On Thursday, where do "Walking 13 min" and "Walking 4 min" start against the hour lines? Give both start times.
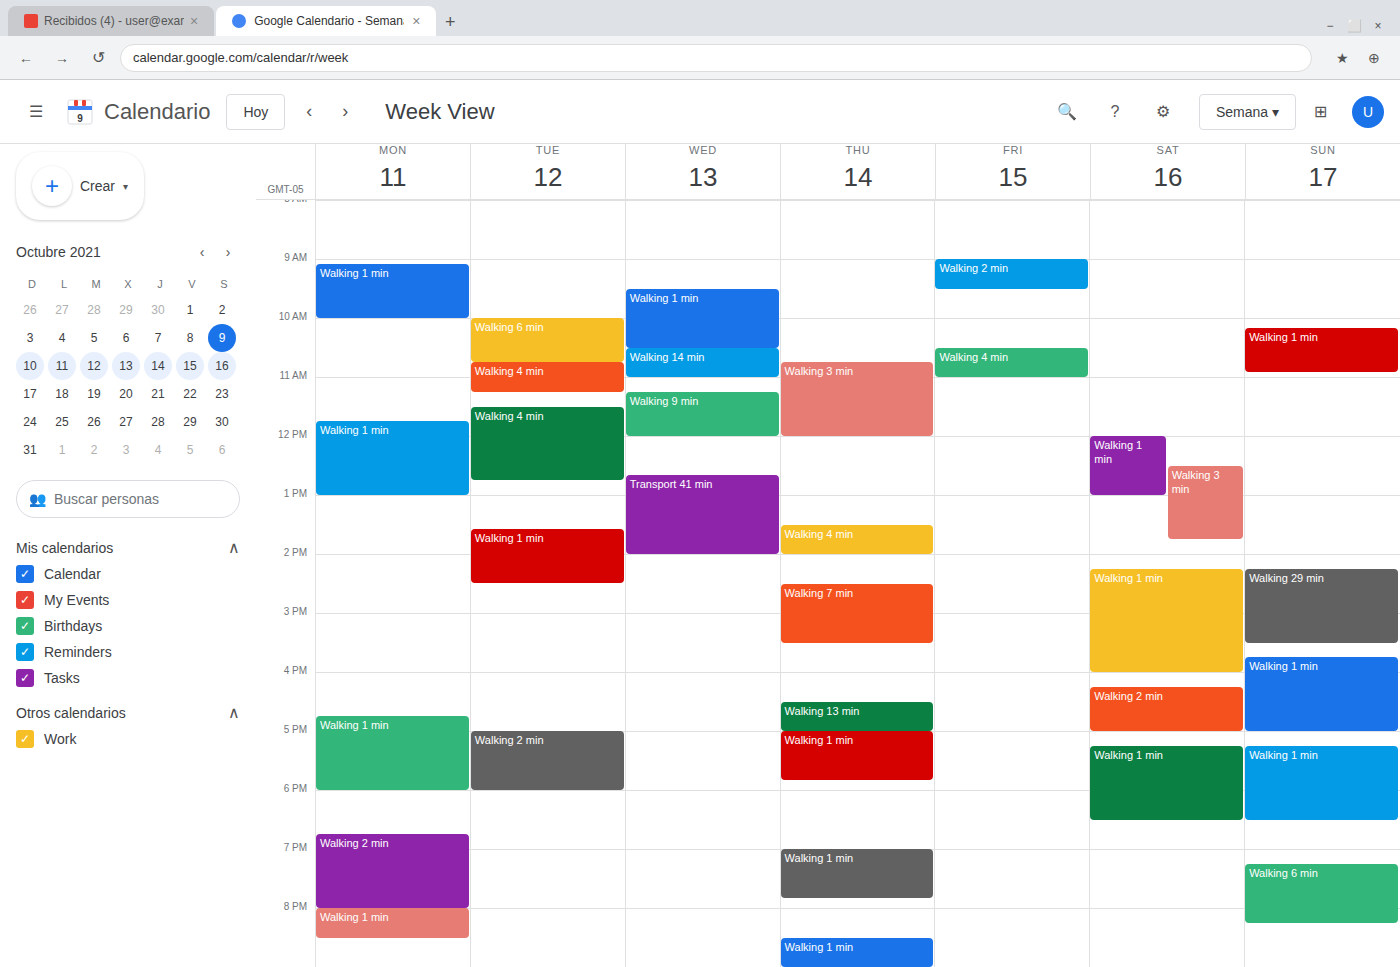
"Walking 13 min": 4:30 PM, halfway between the 4 PM and 5 PM lines. "Walking 4 min": 1:30 PM, halfway between the 1 PM and 2 PM lines.